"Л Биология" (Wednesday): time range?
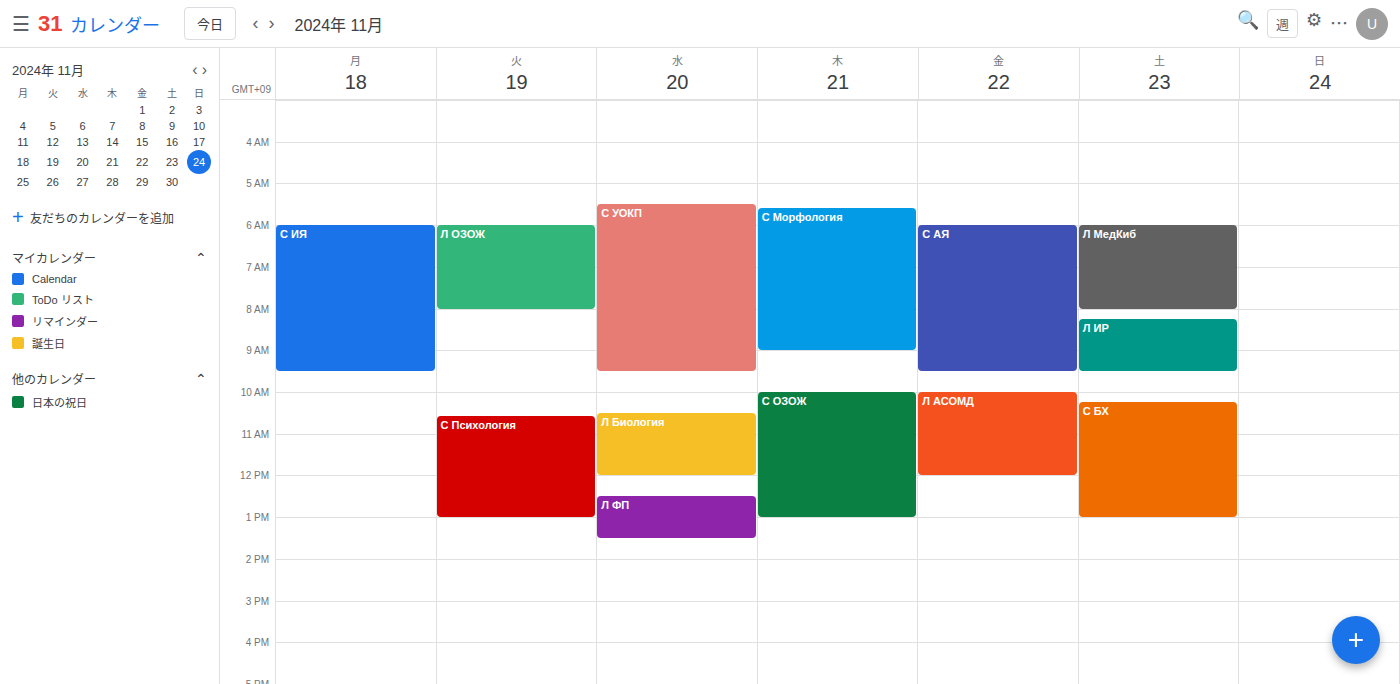
10:30 AM to 12:00 PM